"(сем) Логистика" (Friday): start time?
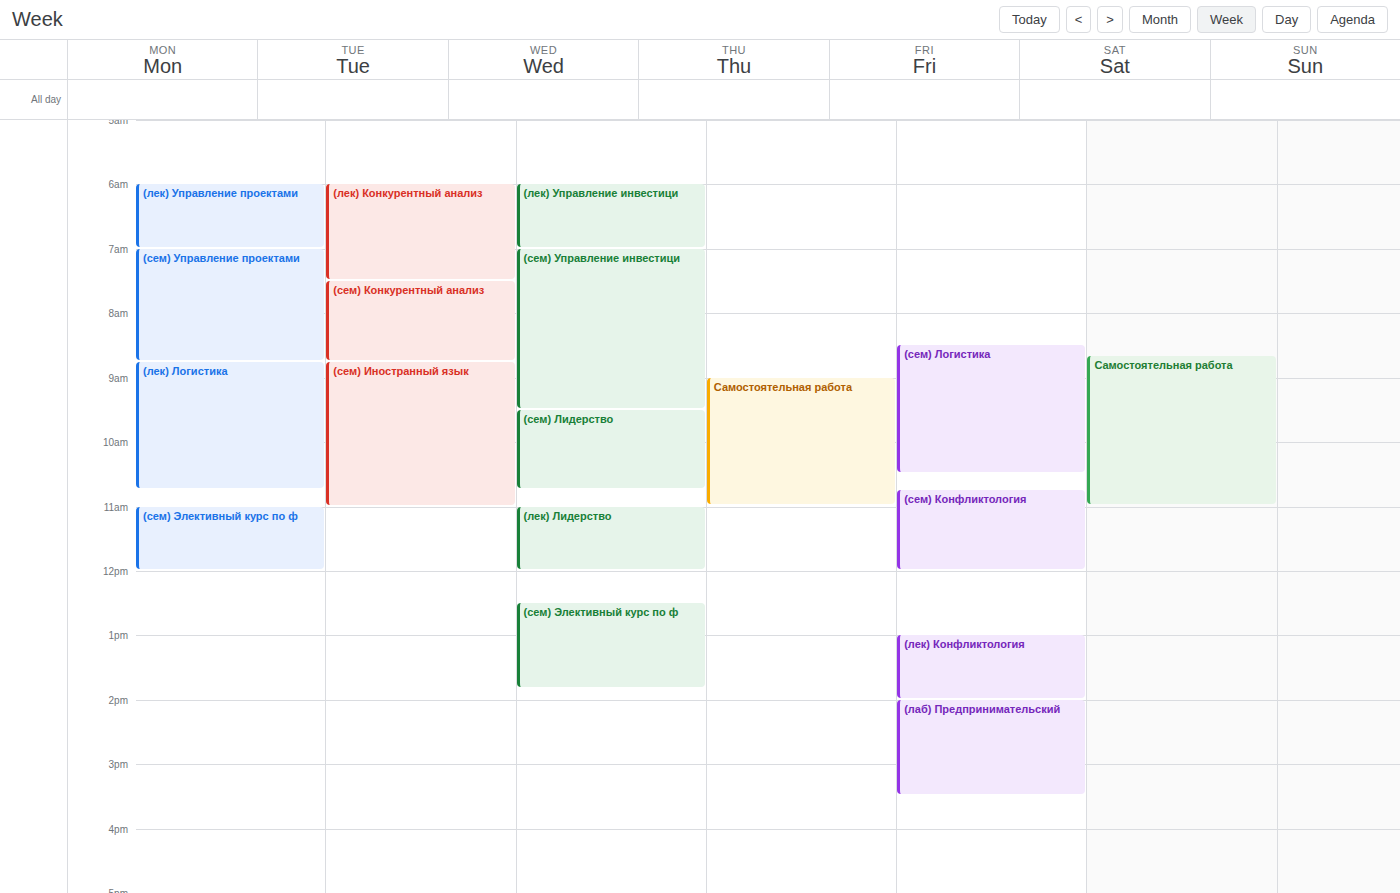
8:30 AM